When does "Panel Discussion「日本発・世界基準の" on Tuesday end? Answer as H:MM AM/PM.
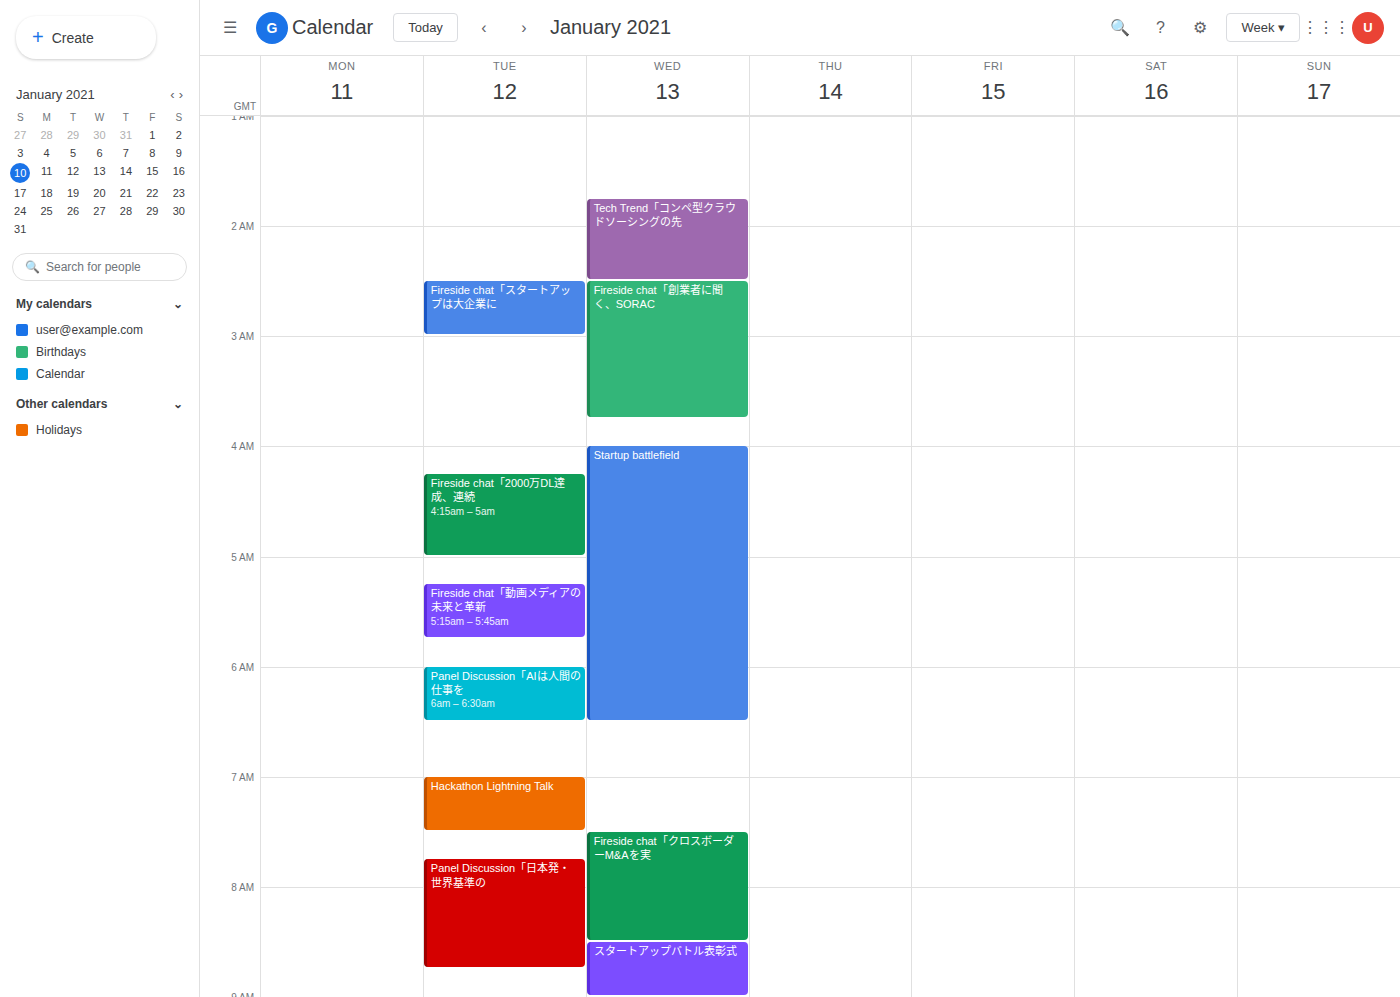
8:45 AM